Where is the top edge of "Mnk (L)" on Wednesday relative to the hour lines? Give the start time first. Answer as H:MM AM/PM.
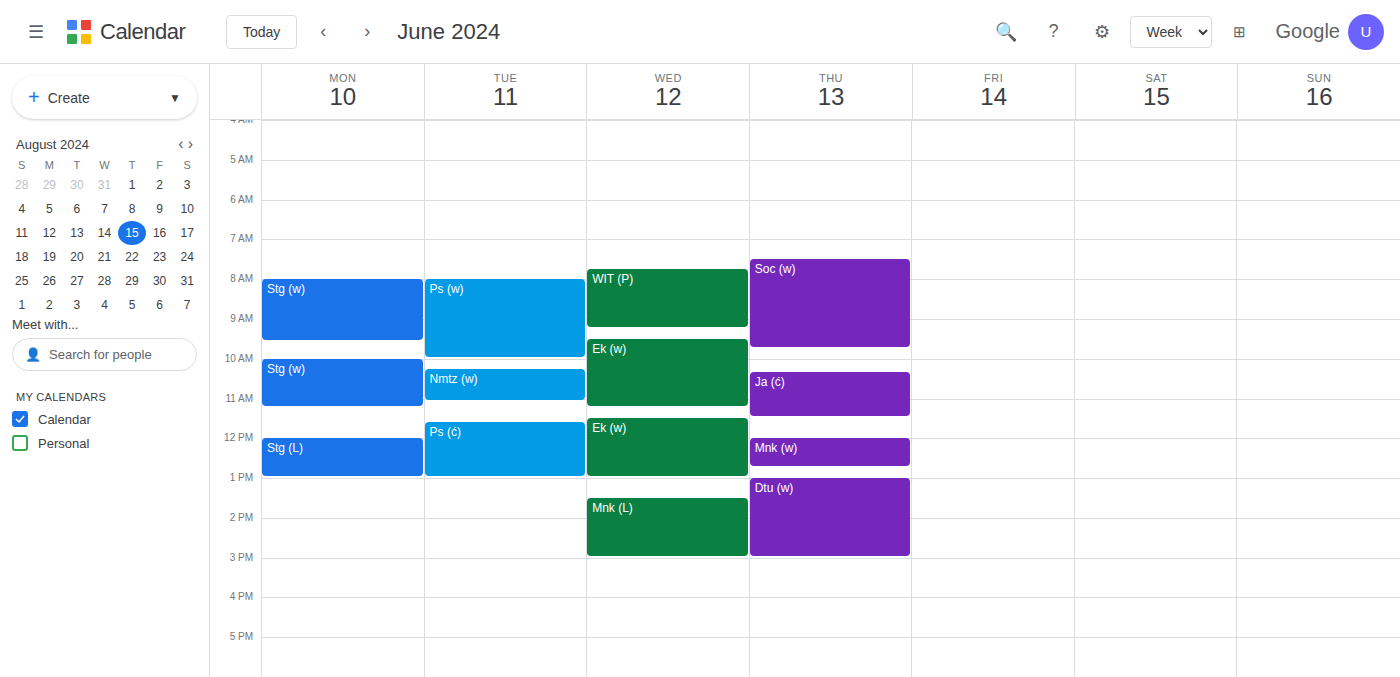
1:30 PM -- halfway between the 1 PM and 2 PM lines.